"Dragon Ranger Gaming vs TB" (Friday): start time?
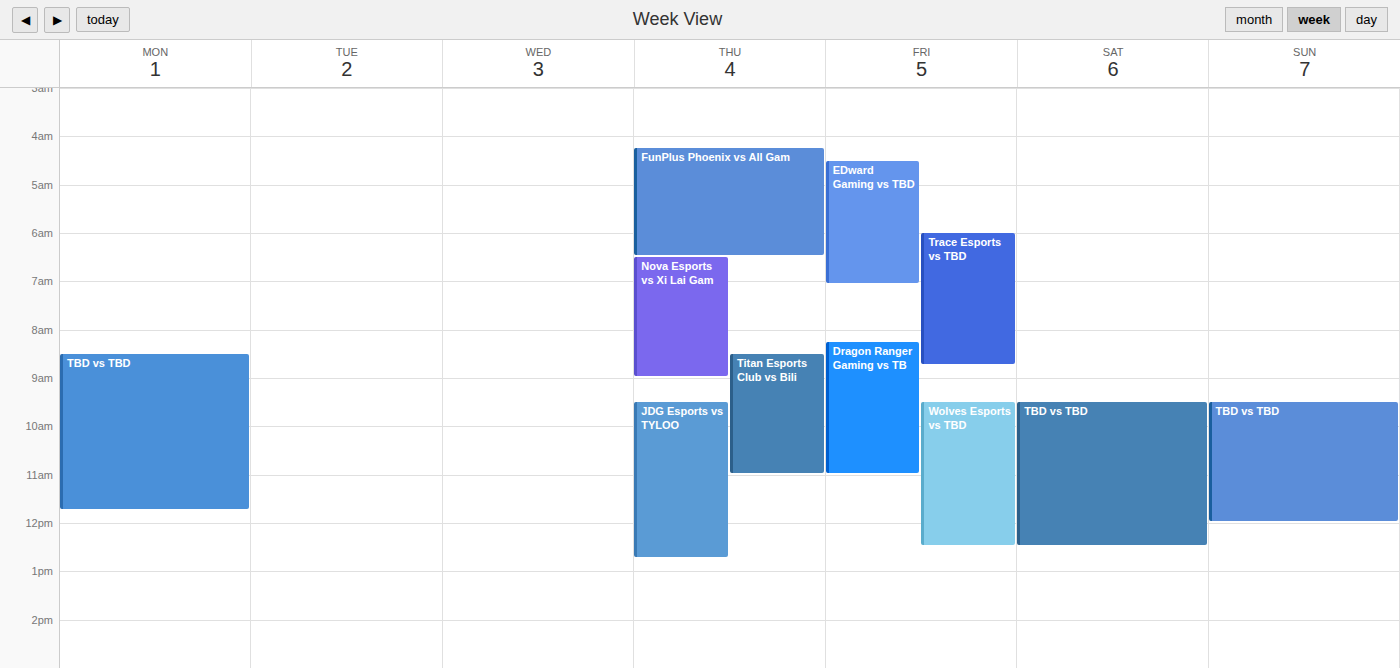
08:15